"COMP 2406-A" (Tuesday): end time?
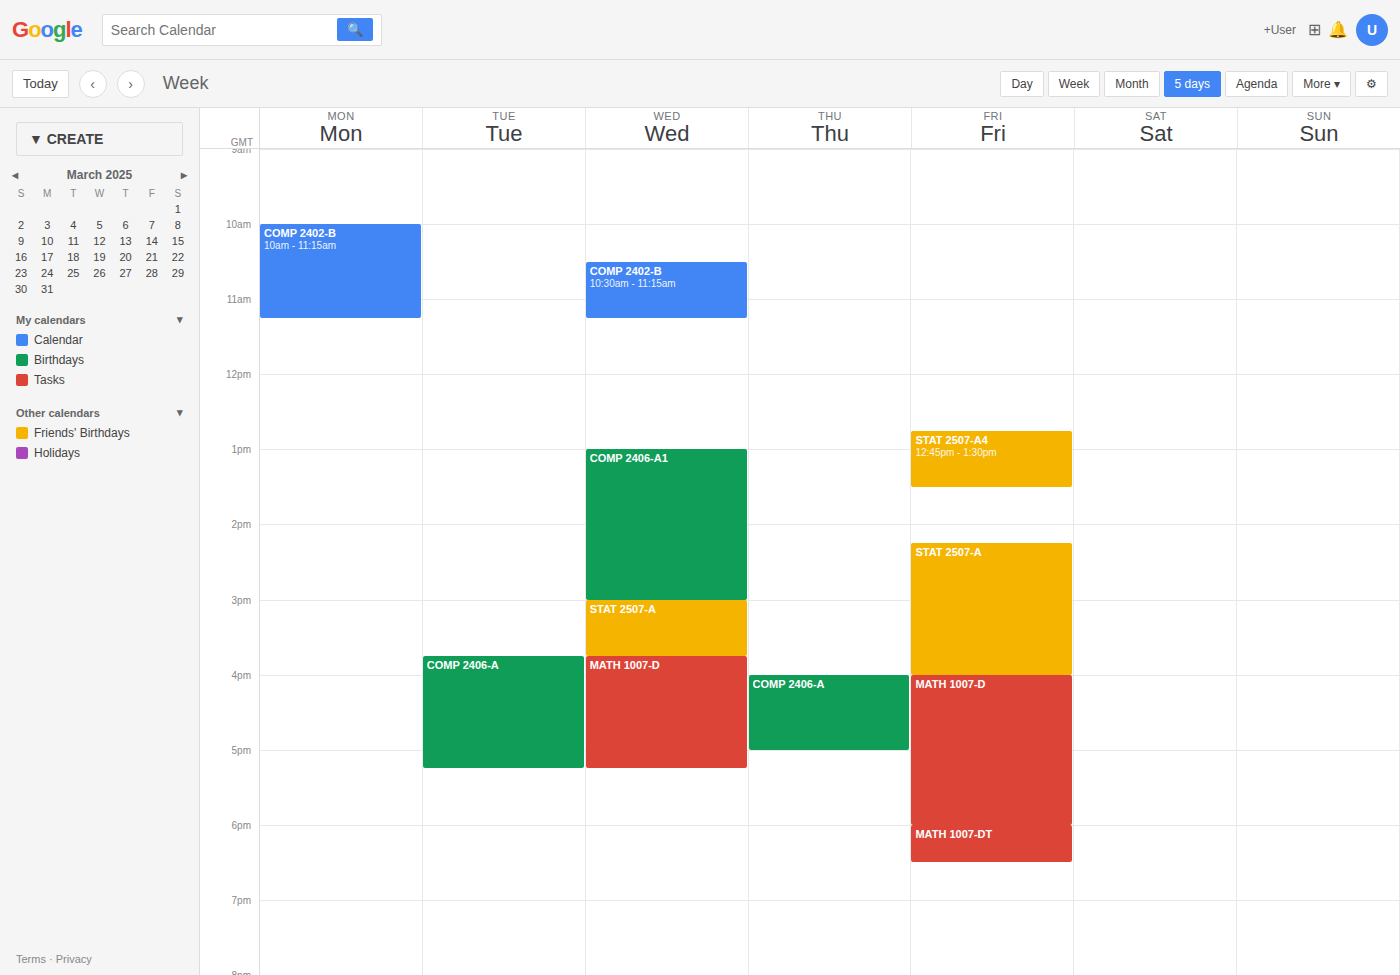
5:15 PM